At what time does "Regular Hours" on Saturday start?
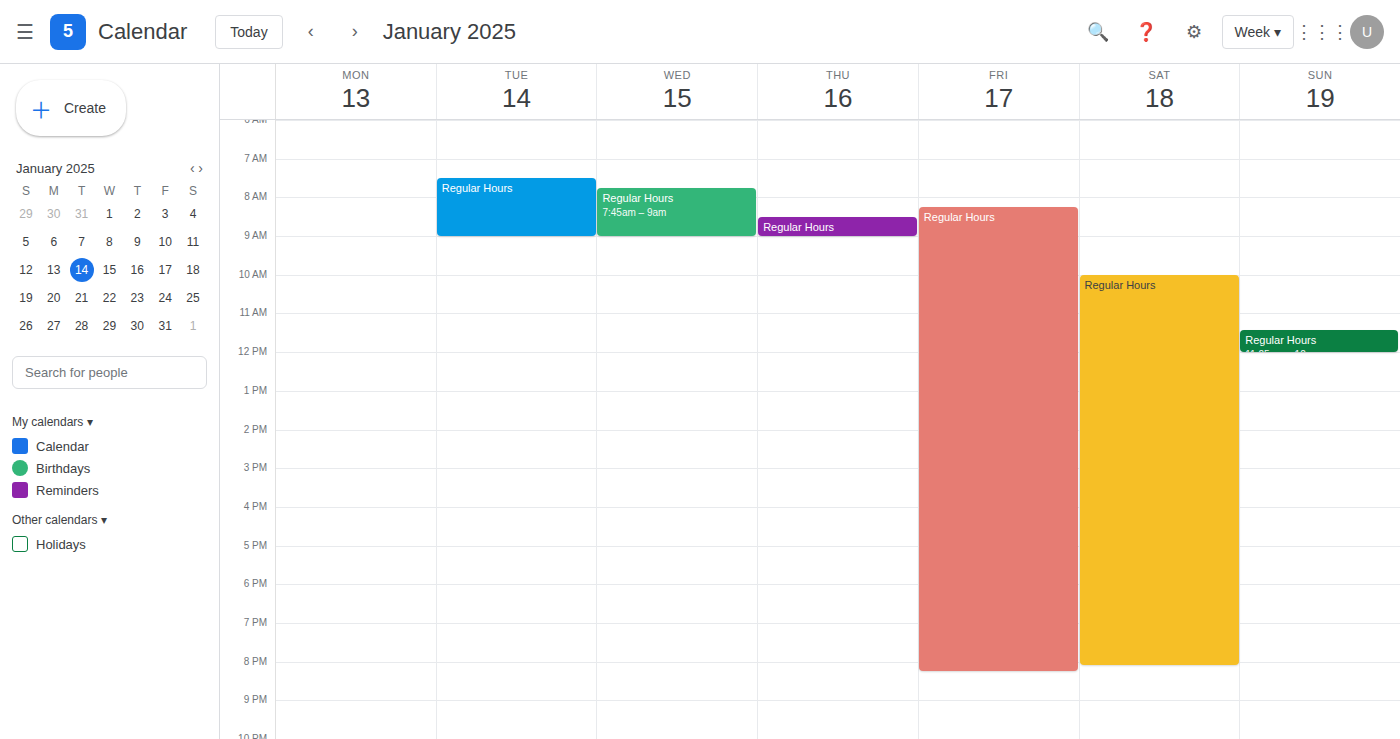
10:00 AM